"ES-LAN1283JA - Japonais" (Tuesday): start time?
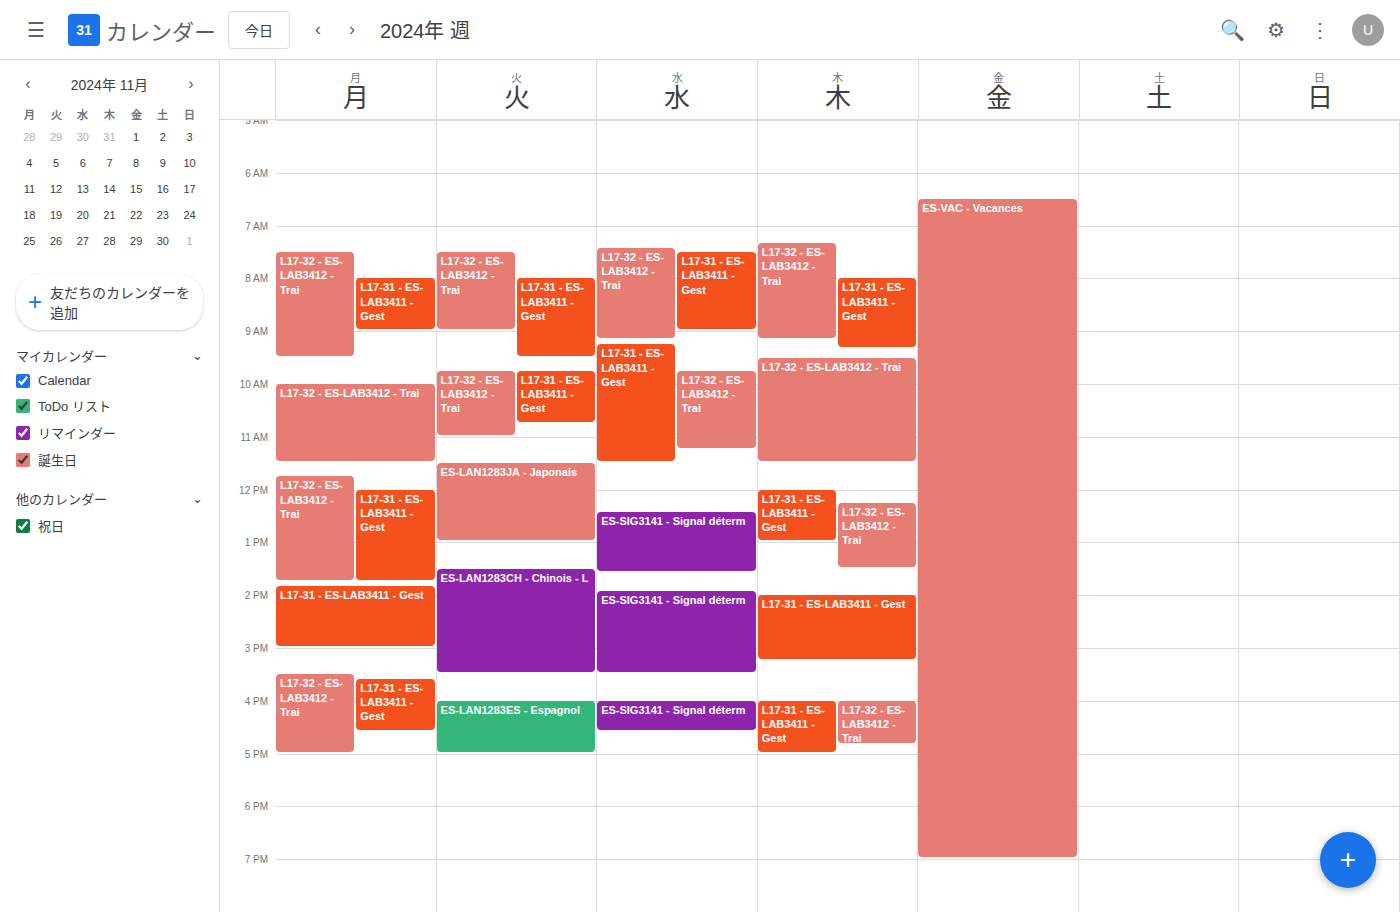
11:30 AM